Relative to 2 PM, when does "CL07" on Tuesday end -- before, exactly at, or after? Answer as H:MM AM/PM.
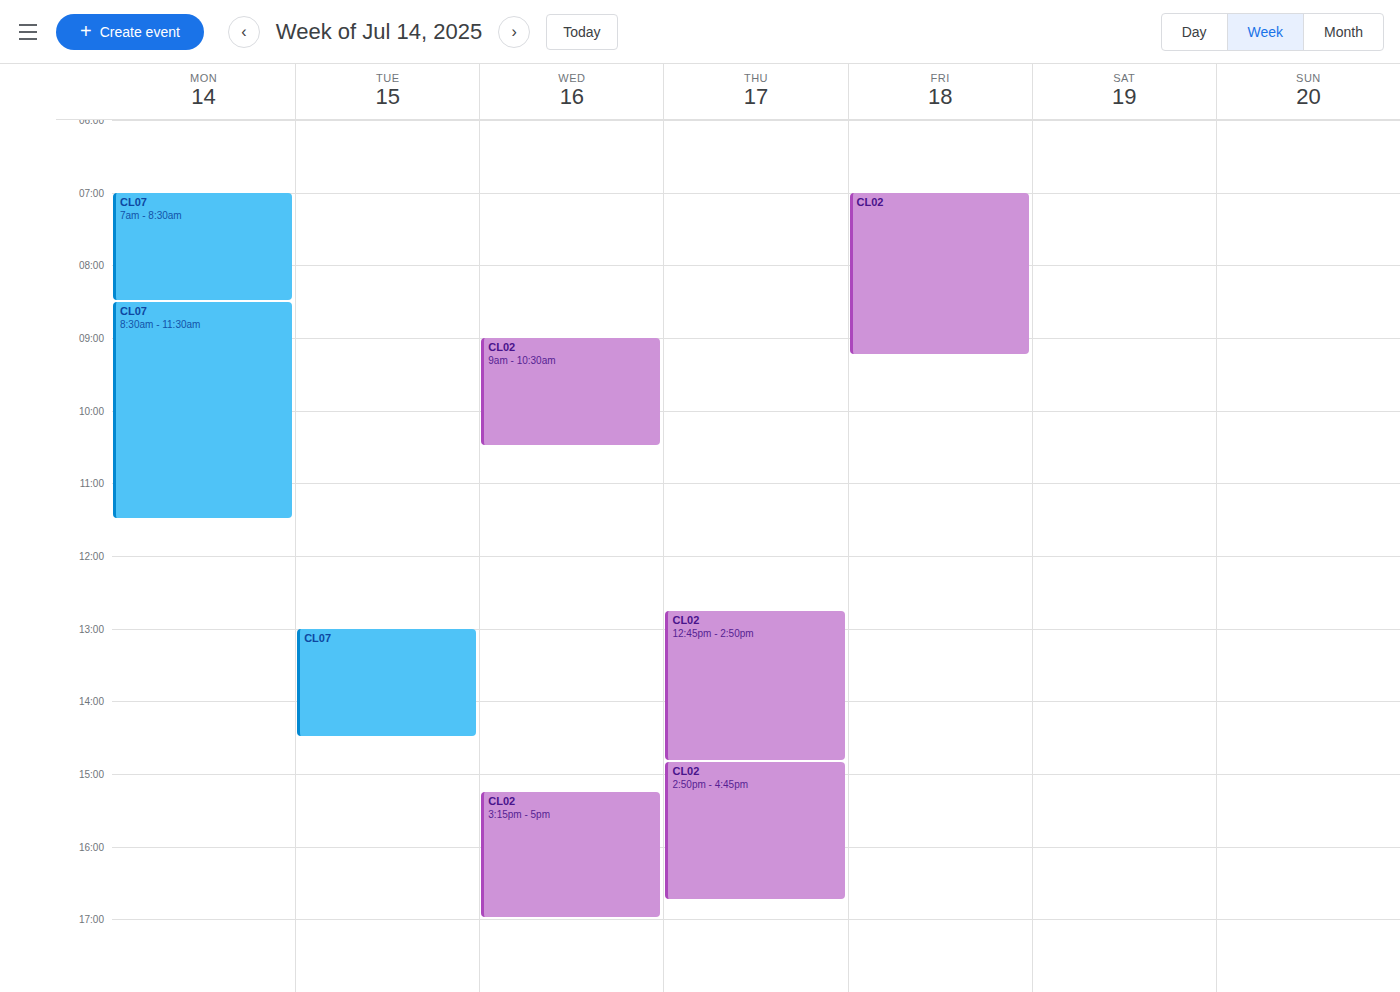
2:30 PM -- after 2 PM, 30 minutes below the 2 PM line.